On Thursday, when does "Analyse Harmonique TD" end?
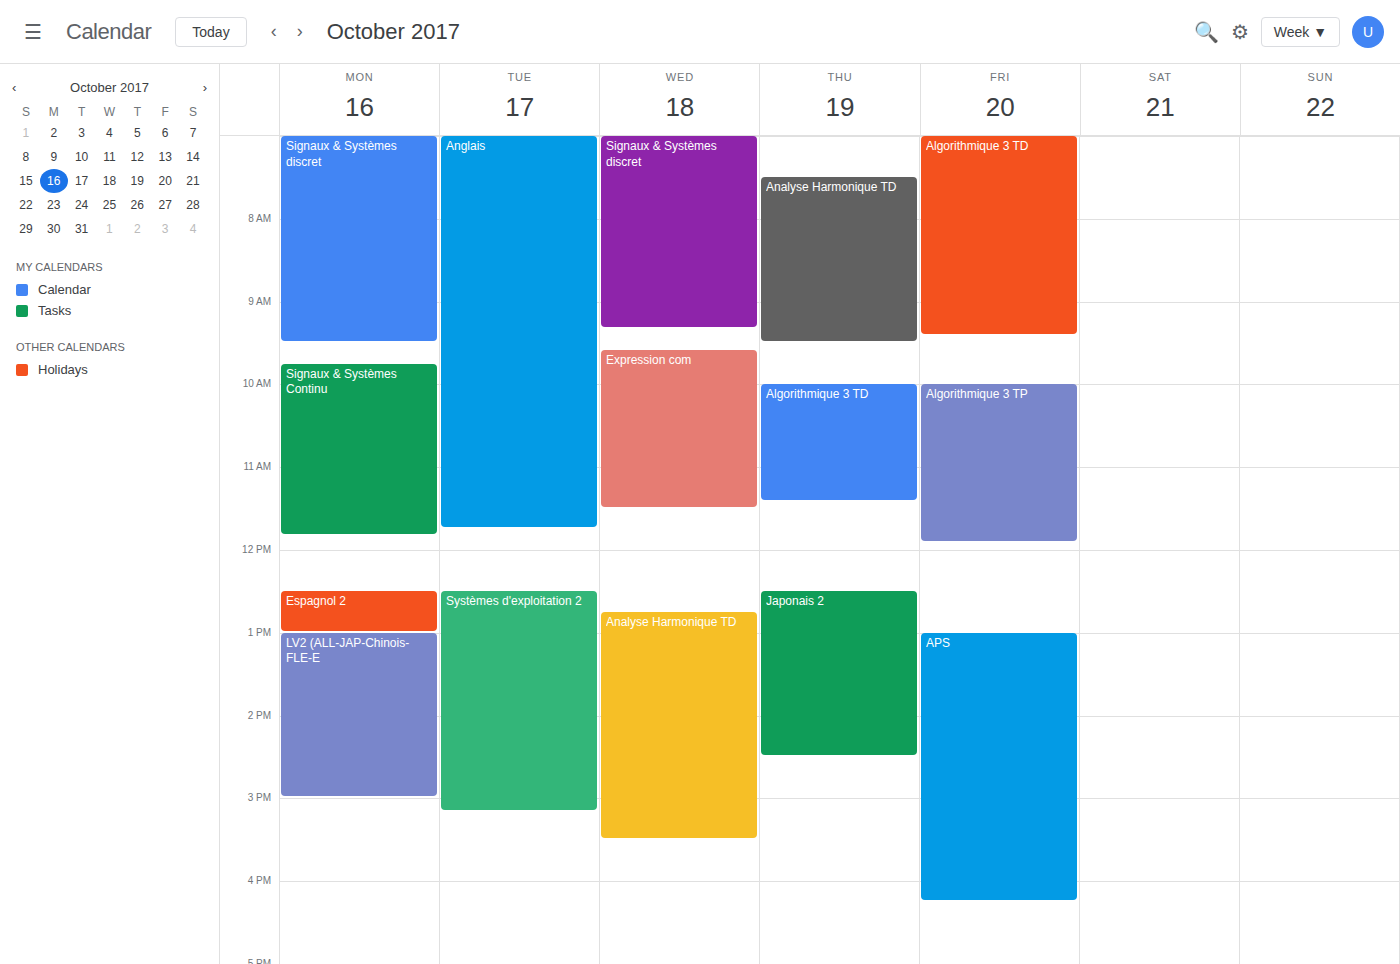
9:30 AM